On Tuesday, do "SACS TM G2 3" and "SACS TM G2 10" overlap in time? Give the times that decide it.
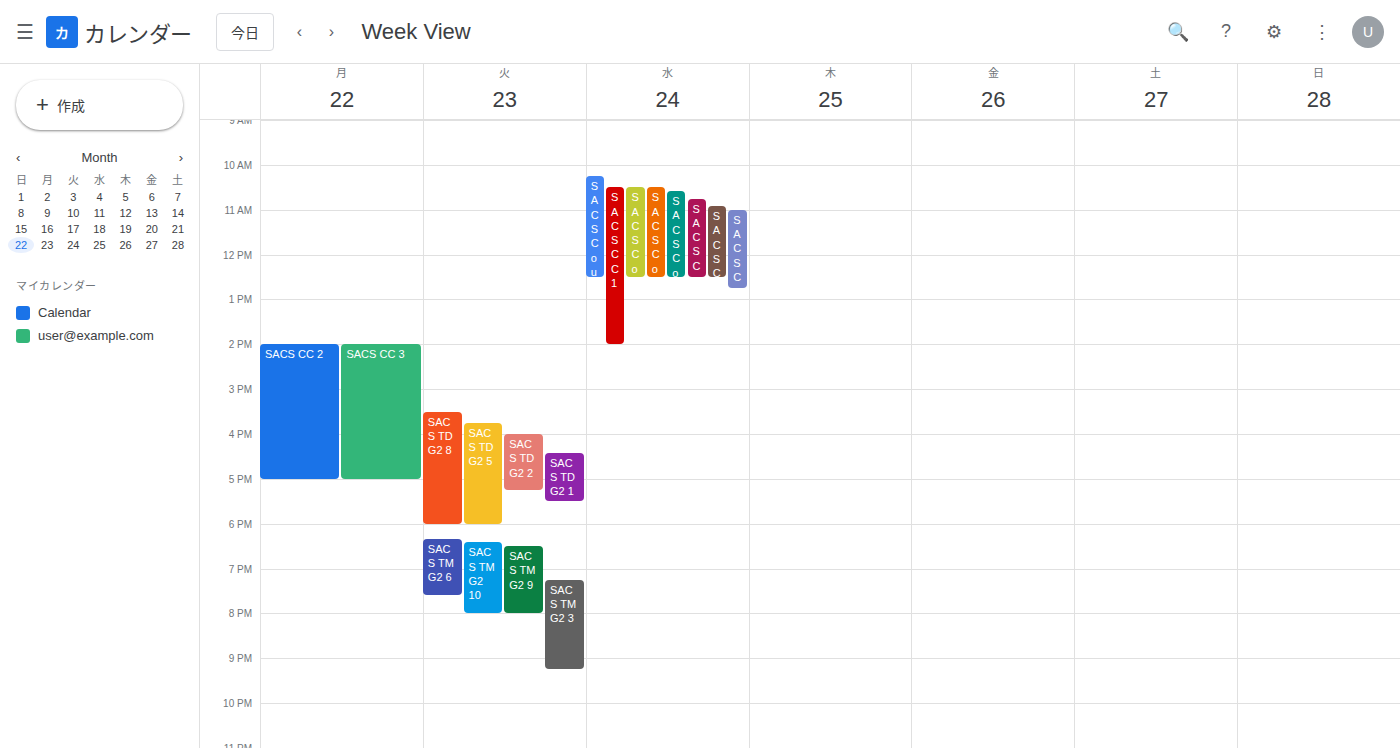
"SACS TM G2 3" starts at 7:15 PM, before "SACS TM G2 10" ends at 8:00 PM -- they overlap.